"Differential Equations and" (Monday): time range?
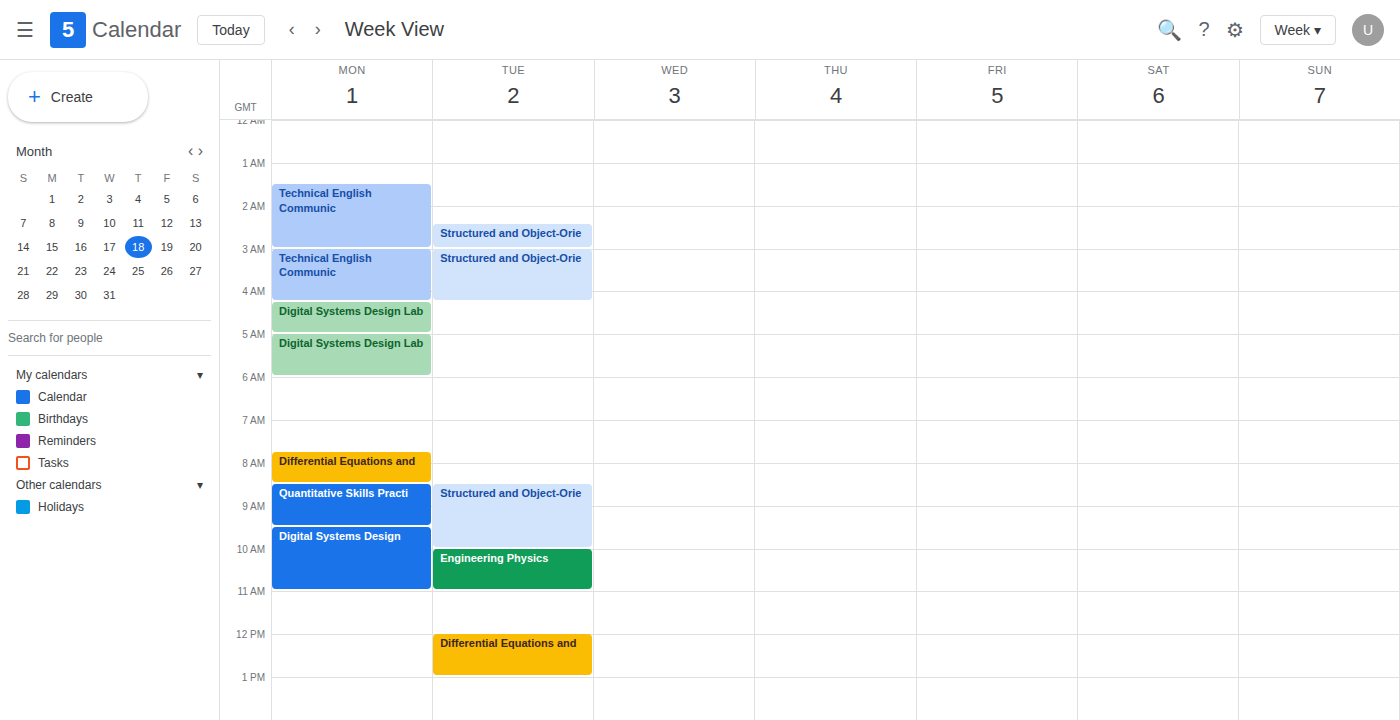
07:45 to 08:30